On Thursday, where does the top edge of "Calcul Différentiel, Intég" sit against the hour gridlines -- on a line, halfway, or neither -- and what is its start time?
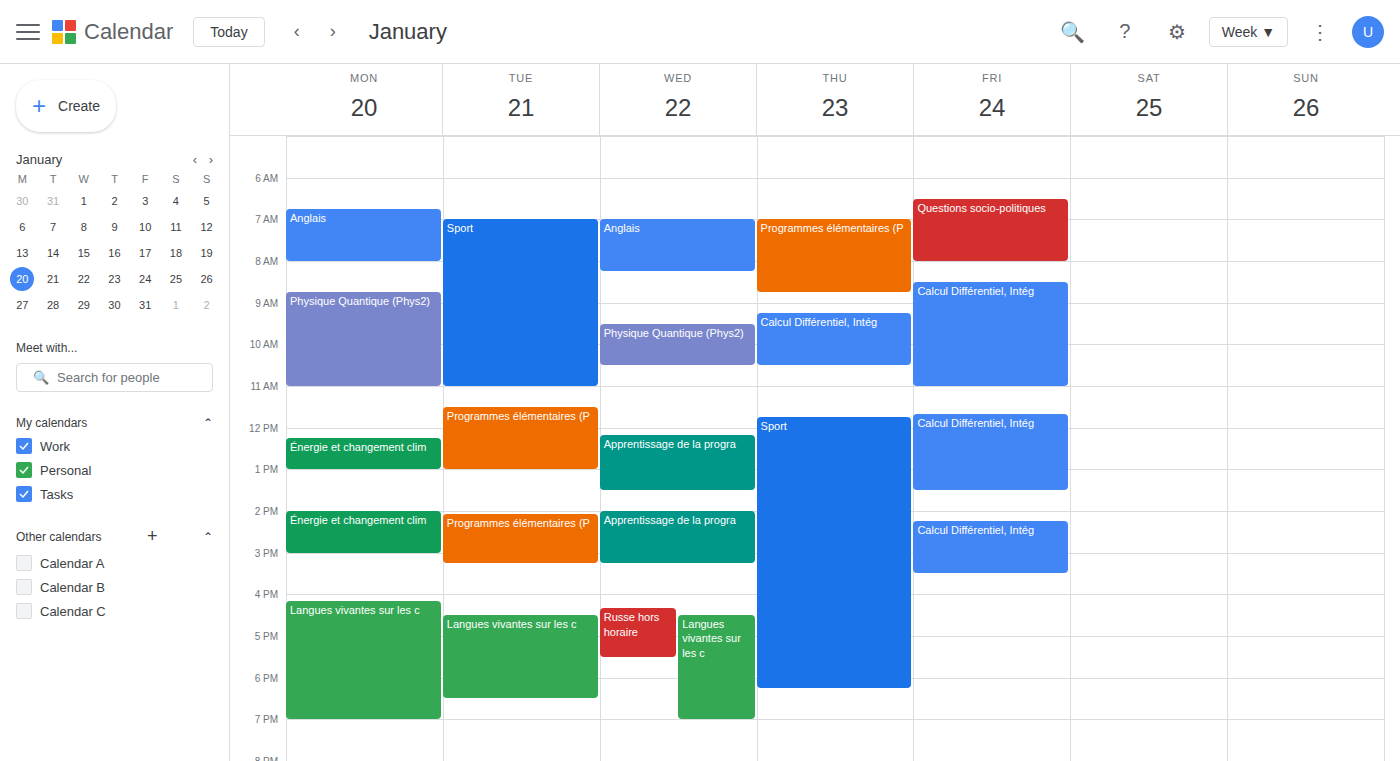
9:15 AM -- neither: a quarter of the way from the 9 AM line to the 10 AM line.